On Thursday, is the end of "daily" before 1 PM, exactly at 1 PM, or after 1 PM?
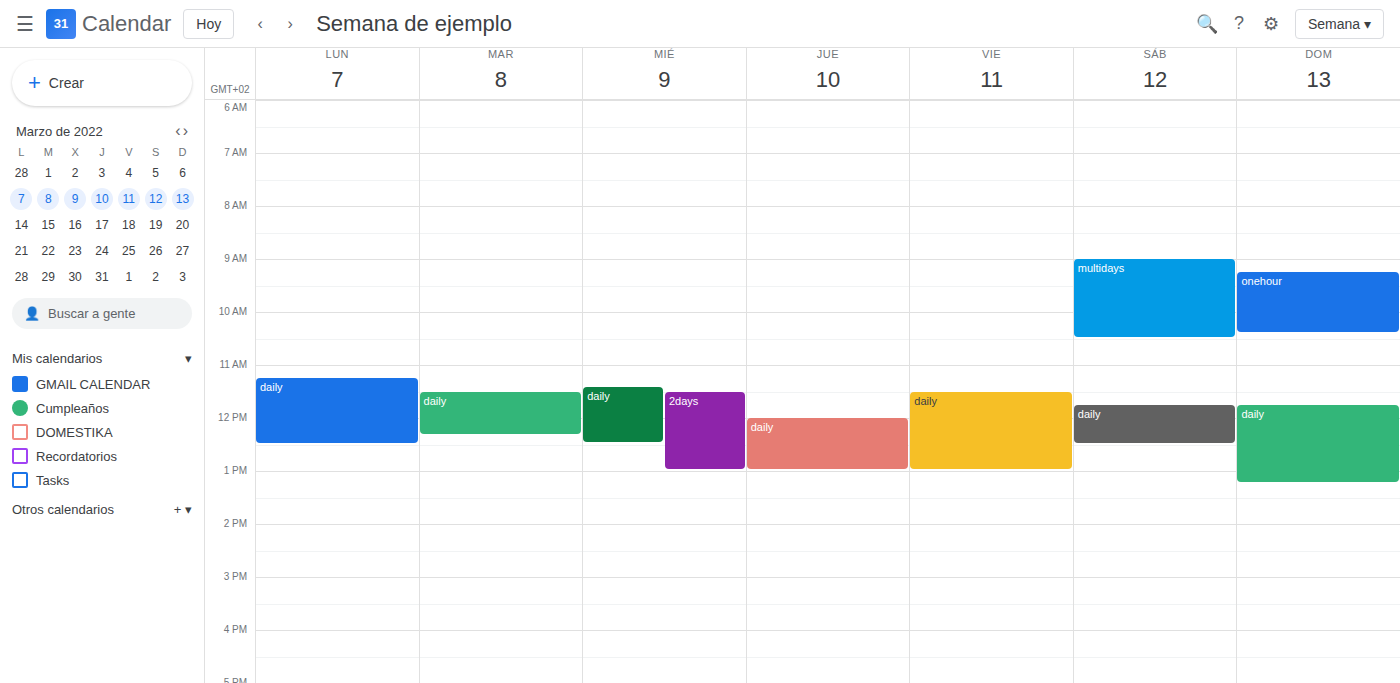
1:00 PM -- exactly at 1 PM, on the 1 PM line.